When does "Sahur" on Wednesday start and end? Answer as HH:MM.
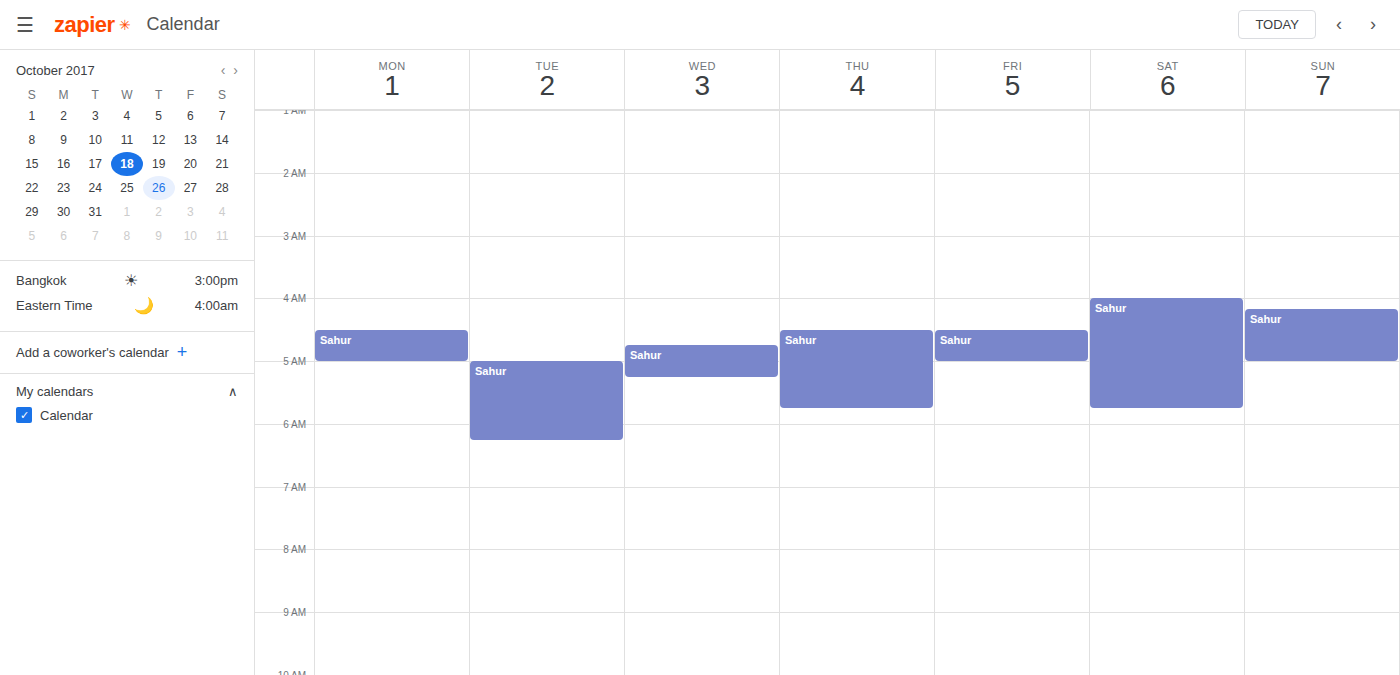
04:45 to 05:15